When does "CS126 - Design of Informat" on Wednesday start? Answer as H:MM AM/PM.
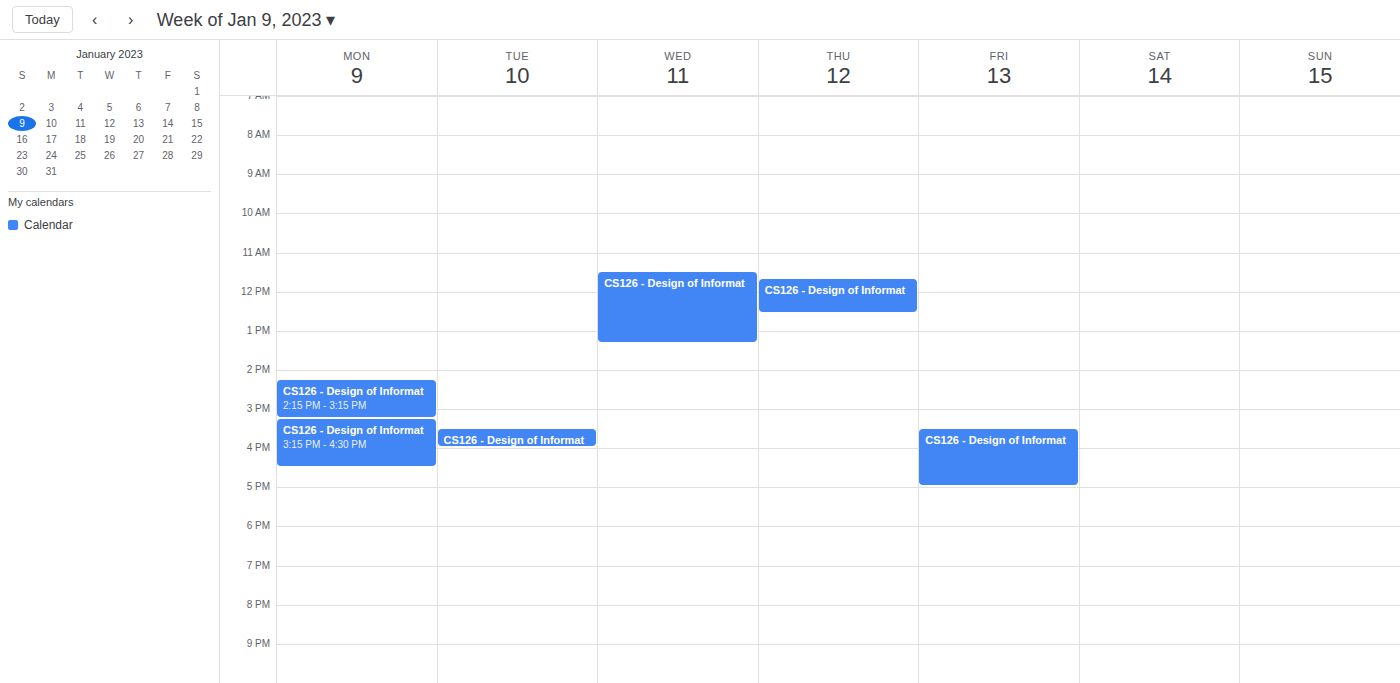
11:30 AM